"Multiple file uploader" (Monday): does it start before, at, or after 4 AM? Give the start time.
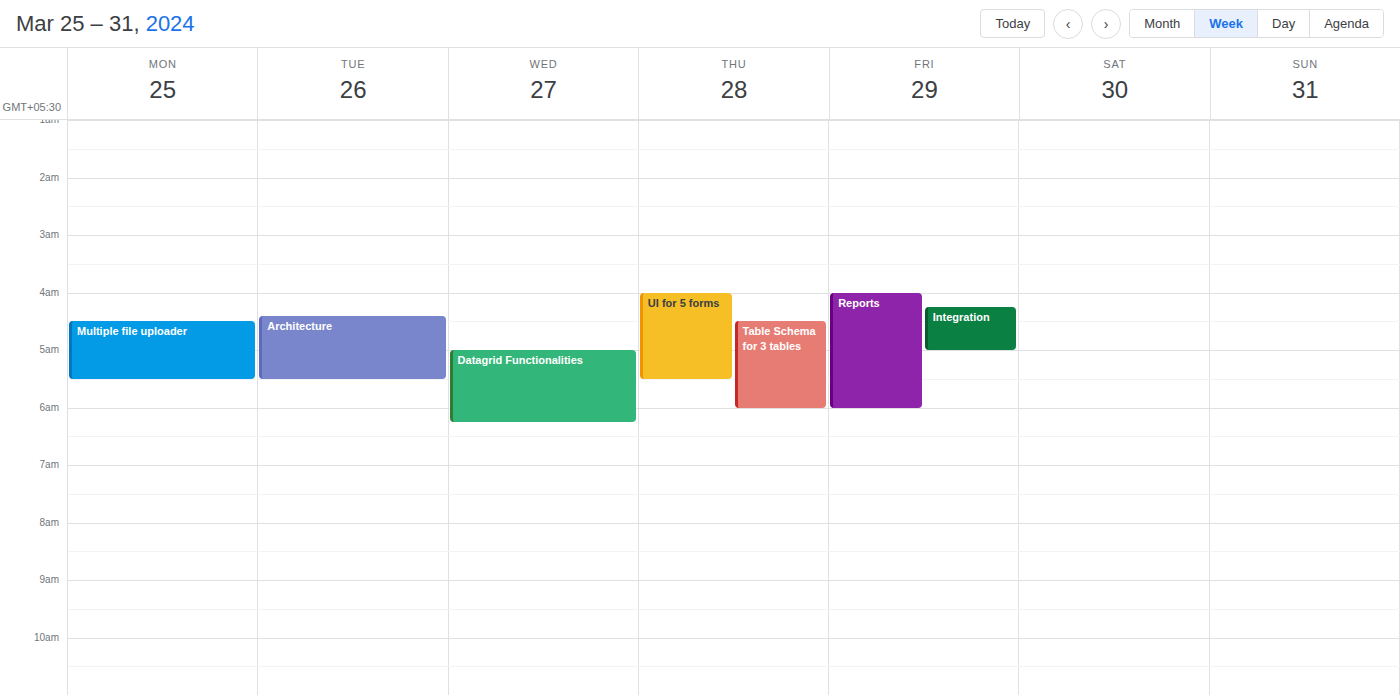
4:30 AM -- after 4 AM, 30 minutes below the 4 AM line.